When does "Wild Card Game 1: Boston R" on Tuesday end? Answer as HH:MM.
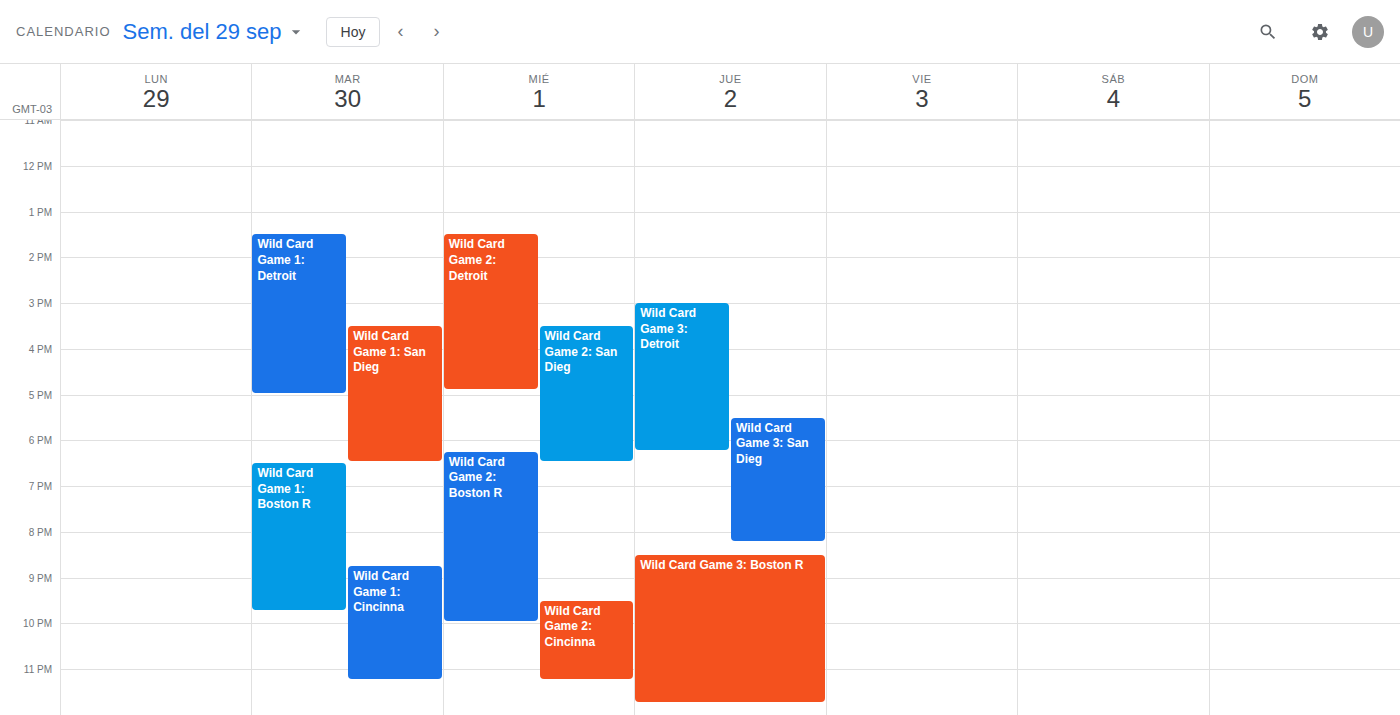
21:45